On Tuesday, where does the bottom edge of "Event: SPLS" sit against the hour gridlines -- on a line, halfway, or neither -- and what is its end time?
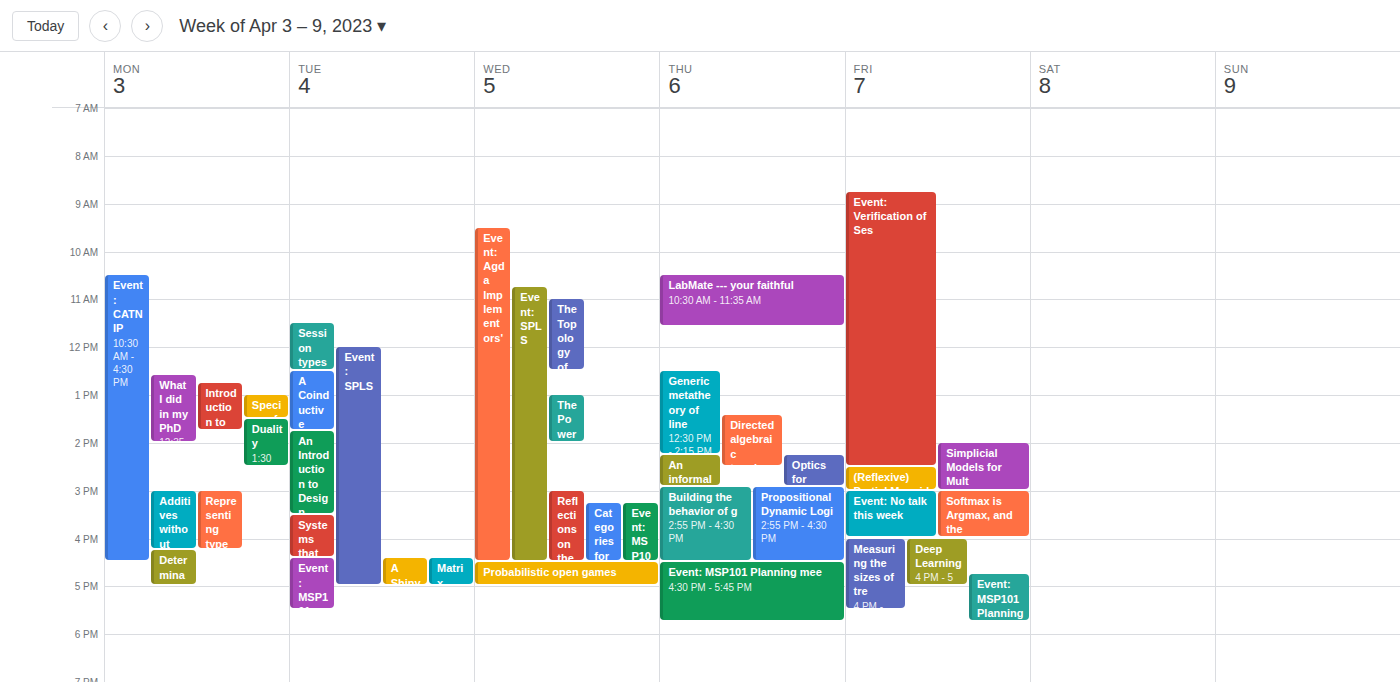
5:00 PM -- exactly on the 5 PM line.